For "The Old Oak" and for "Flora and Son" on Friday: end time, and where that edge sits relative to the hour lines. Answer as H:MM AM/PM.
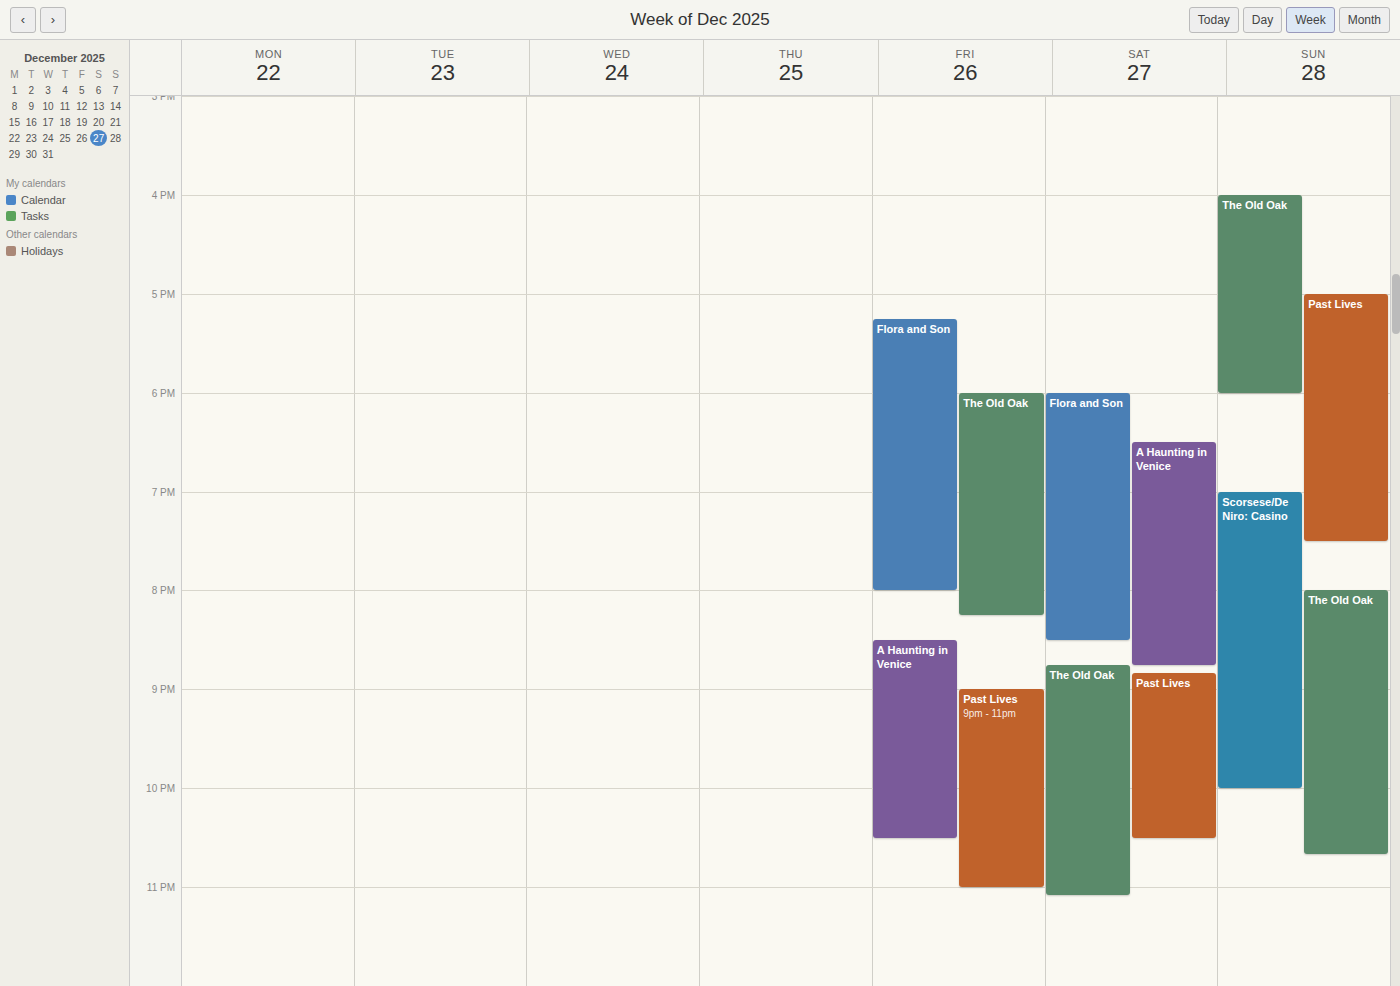
"The Old Oak": 8:15 PM, neither: a quarter of the way from the 8 PM line to the 9 PM line. "Flora and Son": 8:00 PM, exactly on the 8 PM line.